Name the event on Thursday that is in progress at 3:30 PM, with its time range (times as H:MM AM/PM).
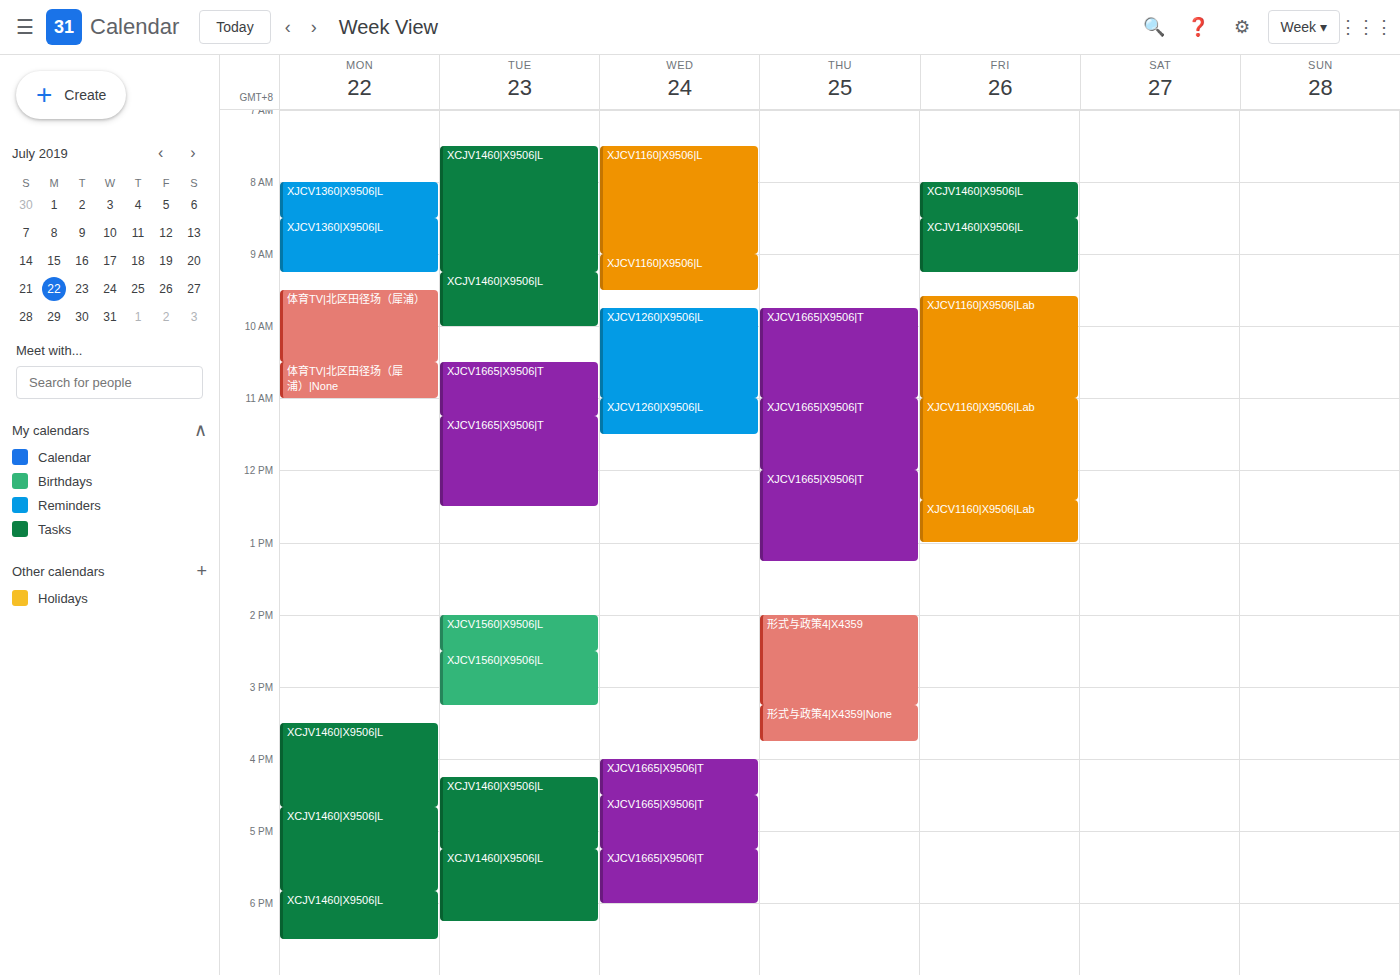
"形式与政策4|X4359|None", 3:15 PM to 3:45 PM